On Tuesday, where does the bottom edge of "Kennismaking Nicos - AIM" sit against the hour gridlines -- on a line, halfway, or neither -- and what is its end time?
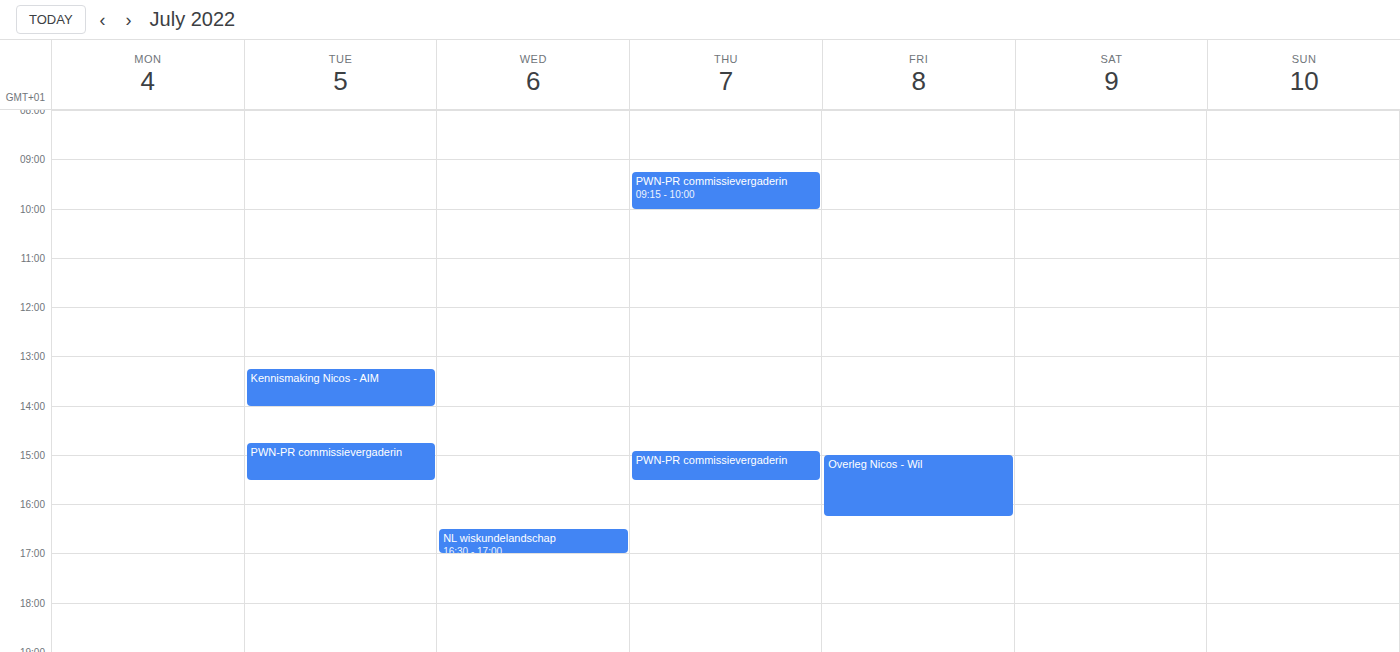
2:00 PM -- exactly on the 2 PM line.